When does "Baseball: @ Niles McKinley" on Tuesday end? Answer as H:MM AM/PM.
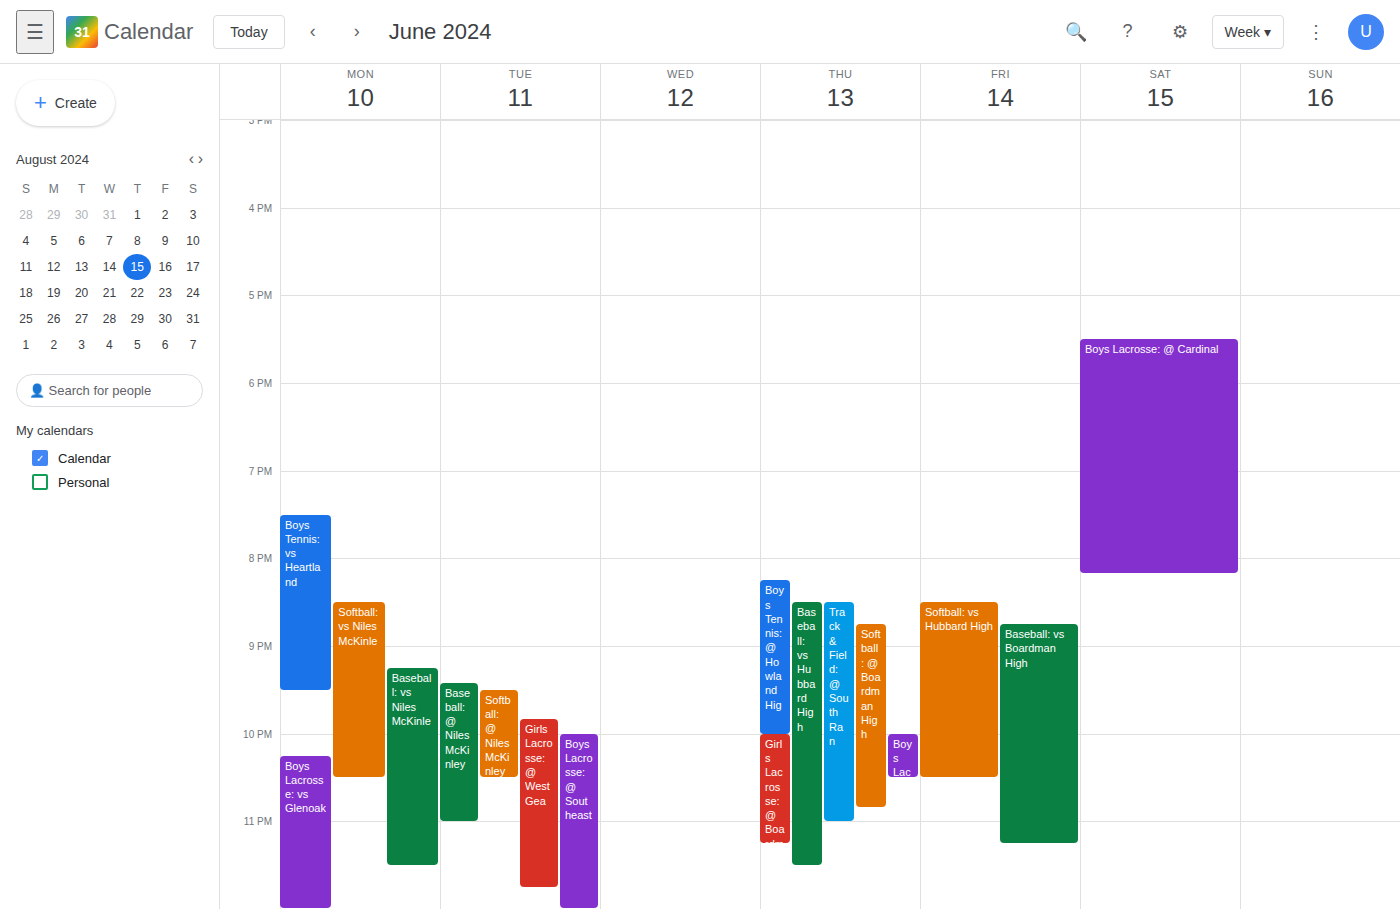
11:00 PM